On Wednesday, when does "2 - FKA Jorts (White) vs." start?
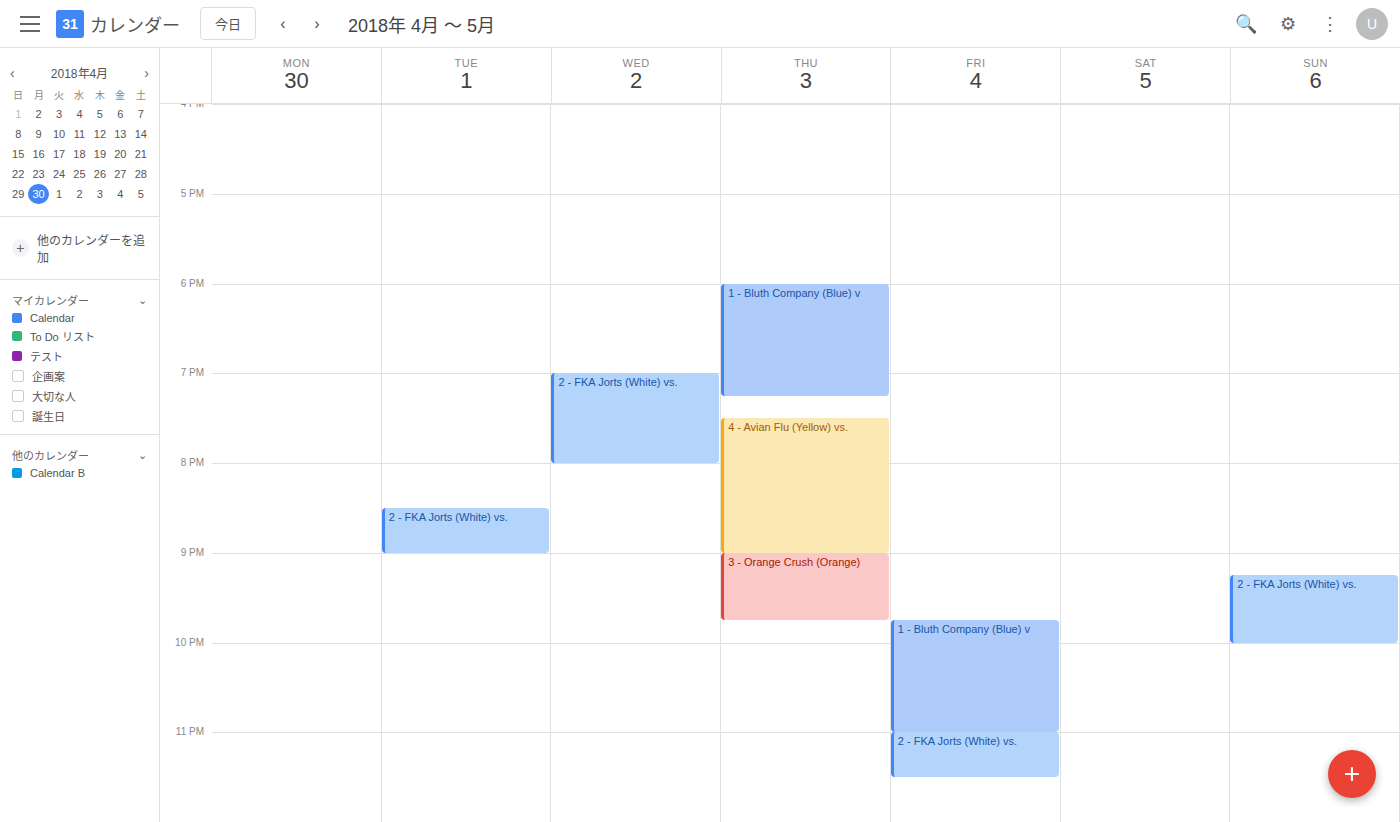
7:00 PM